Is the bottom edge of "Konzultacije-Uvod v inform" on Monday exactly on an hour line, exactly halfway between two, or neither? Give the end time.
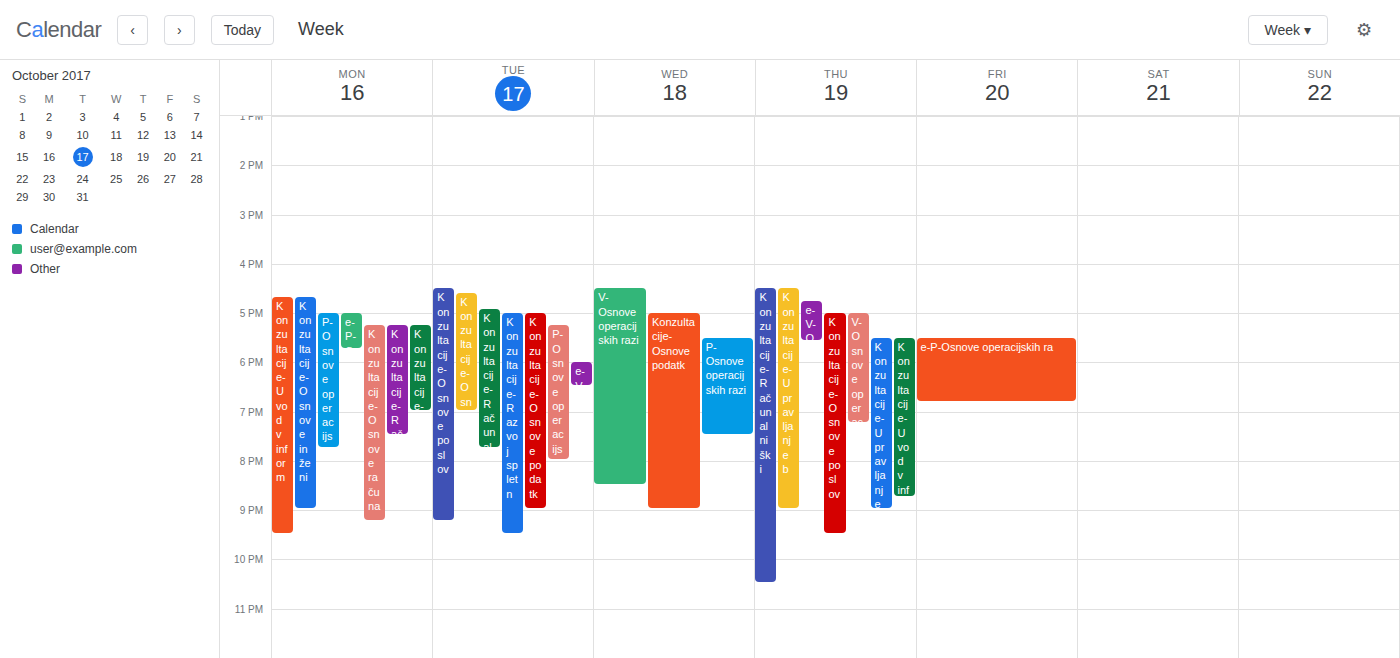
21:30 -- halfway between the 21:00 and 22:00 lines.